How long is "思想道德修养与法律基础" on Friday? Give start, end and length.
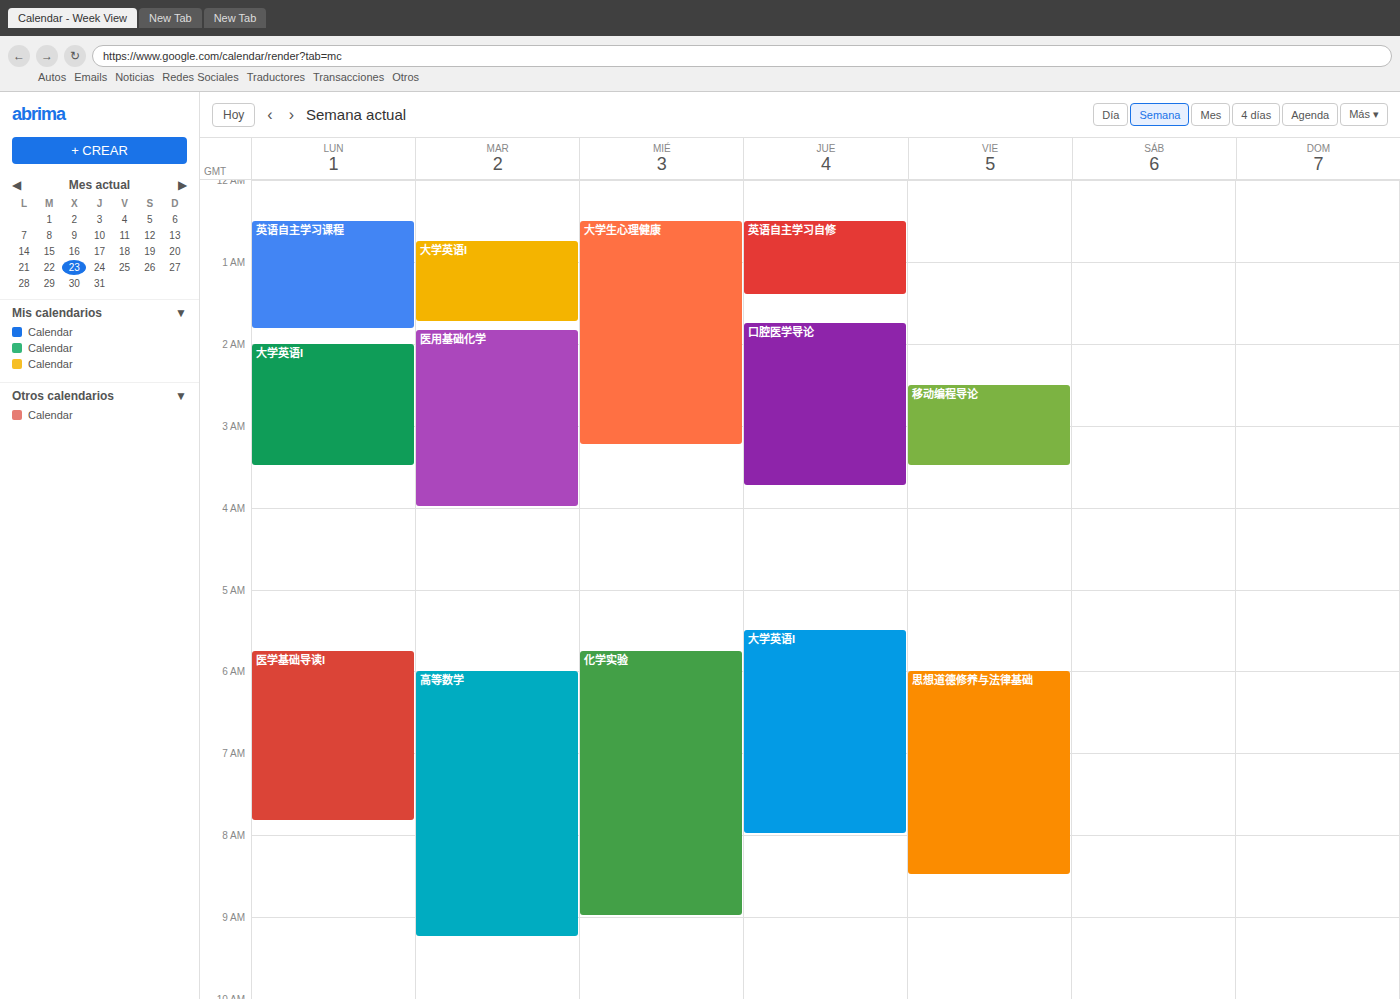
06:00 to 08:30, 2 hours 30 minutes